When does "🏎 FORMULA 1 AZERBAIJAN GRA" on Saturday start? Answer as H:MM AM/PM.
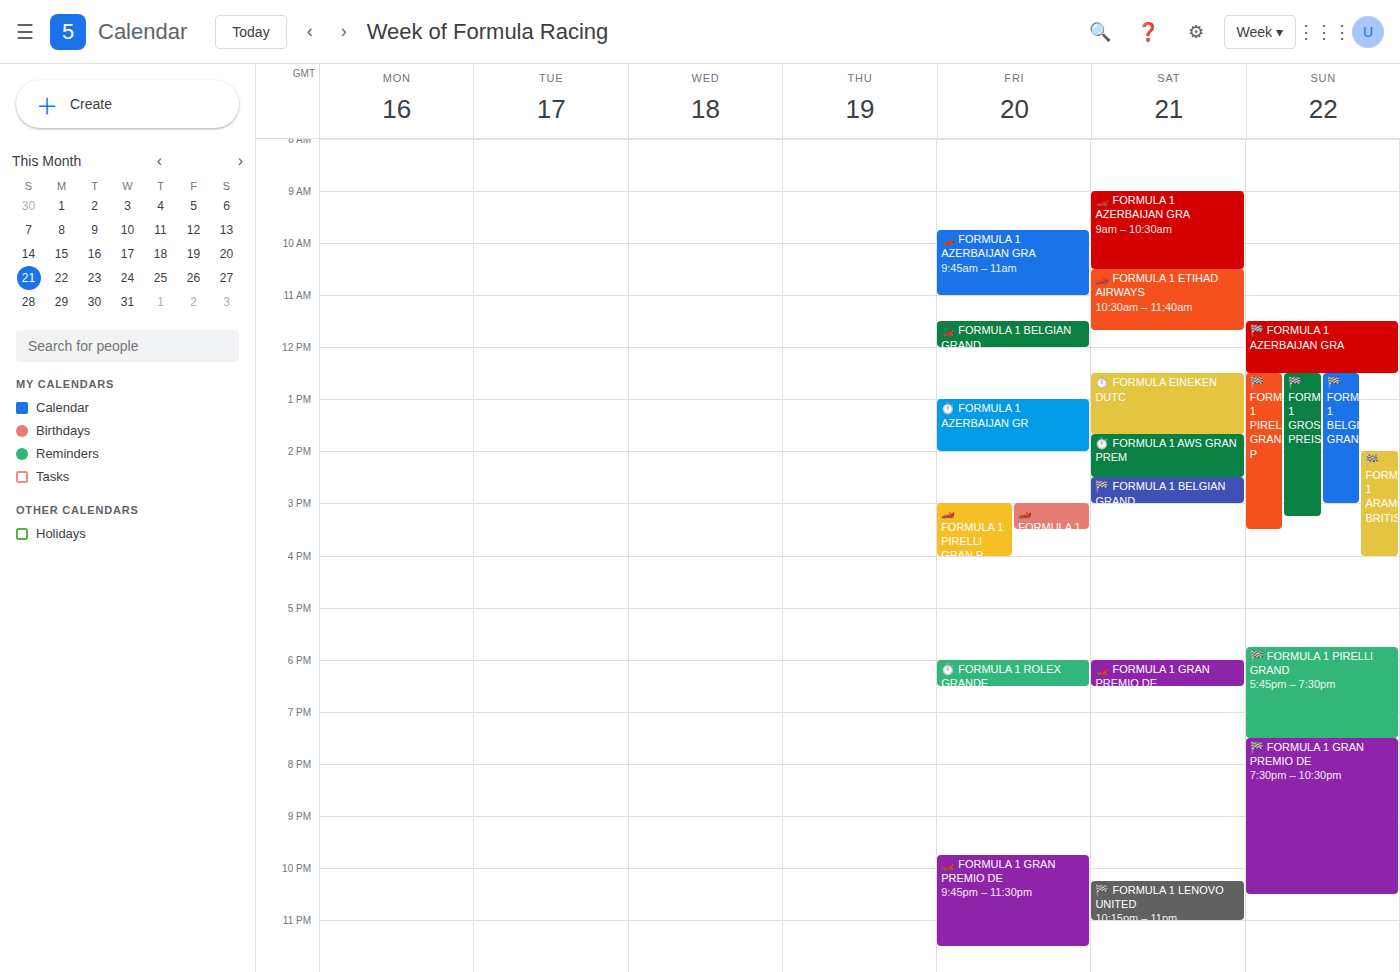
9:00 AM